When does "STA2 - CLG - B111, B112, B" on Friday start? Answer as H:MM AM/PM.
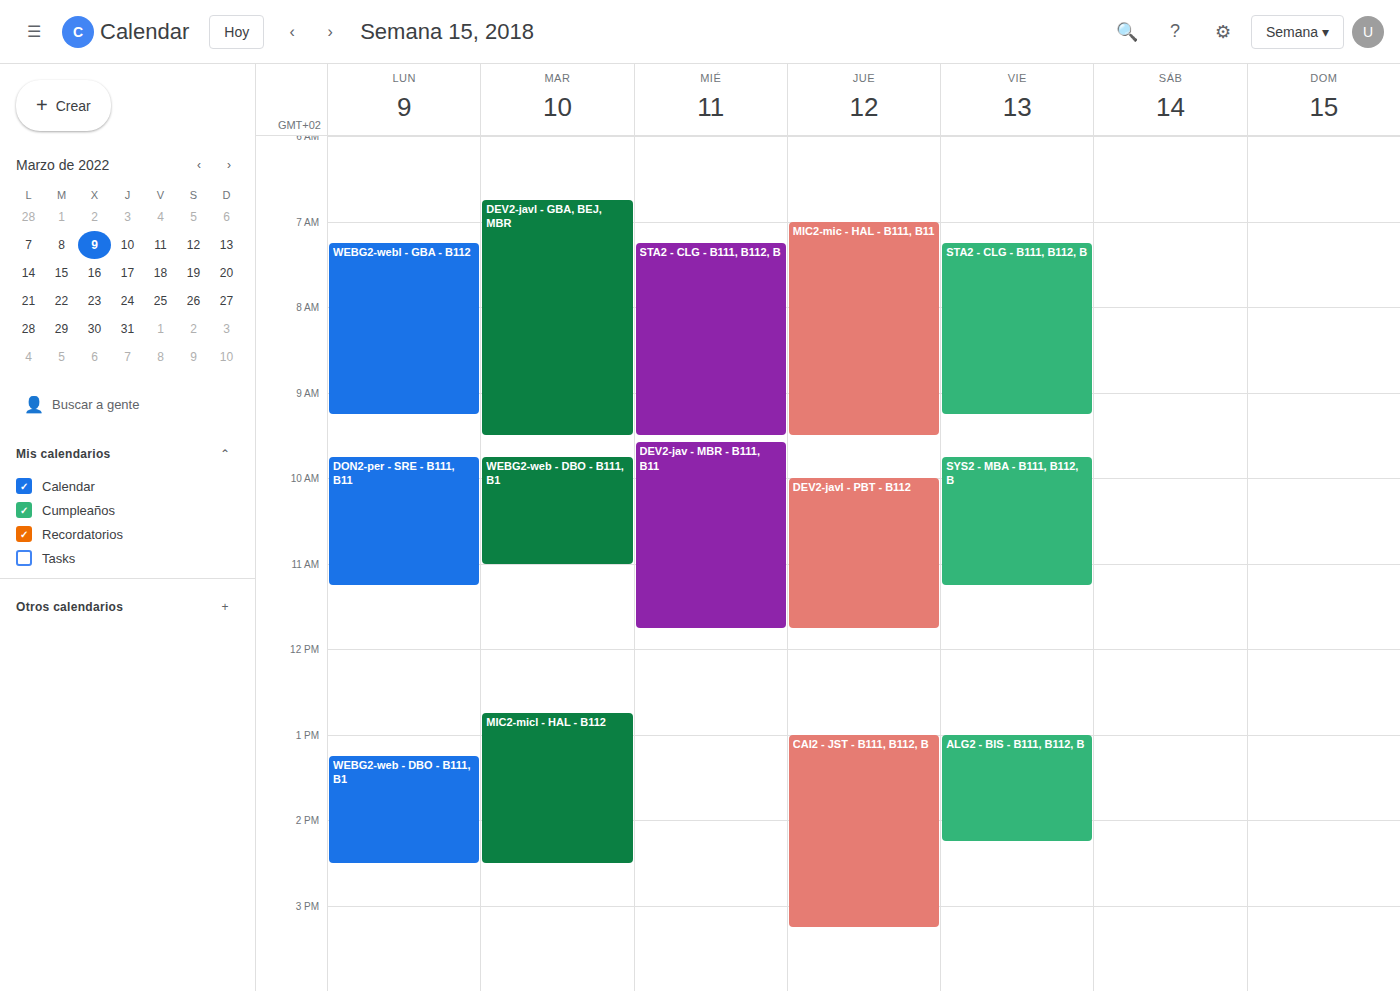
7:15 AM